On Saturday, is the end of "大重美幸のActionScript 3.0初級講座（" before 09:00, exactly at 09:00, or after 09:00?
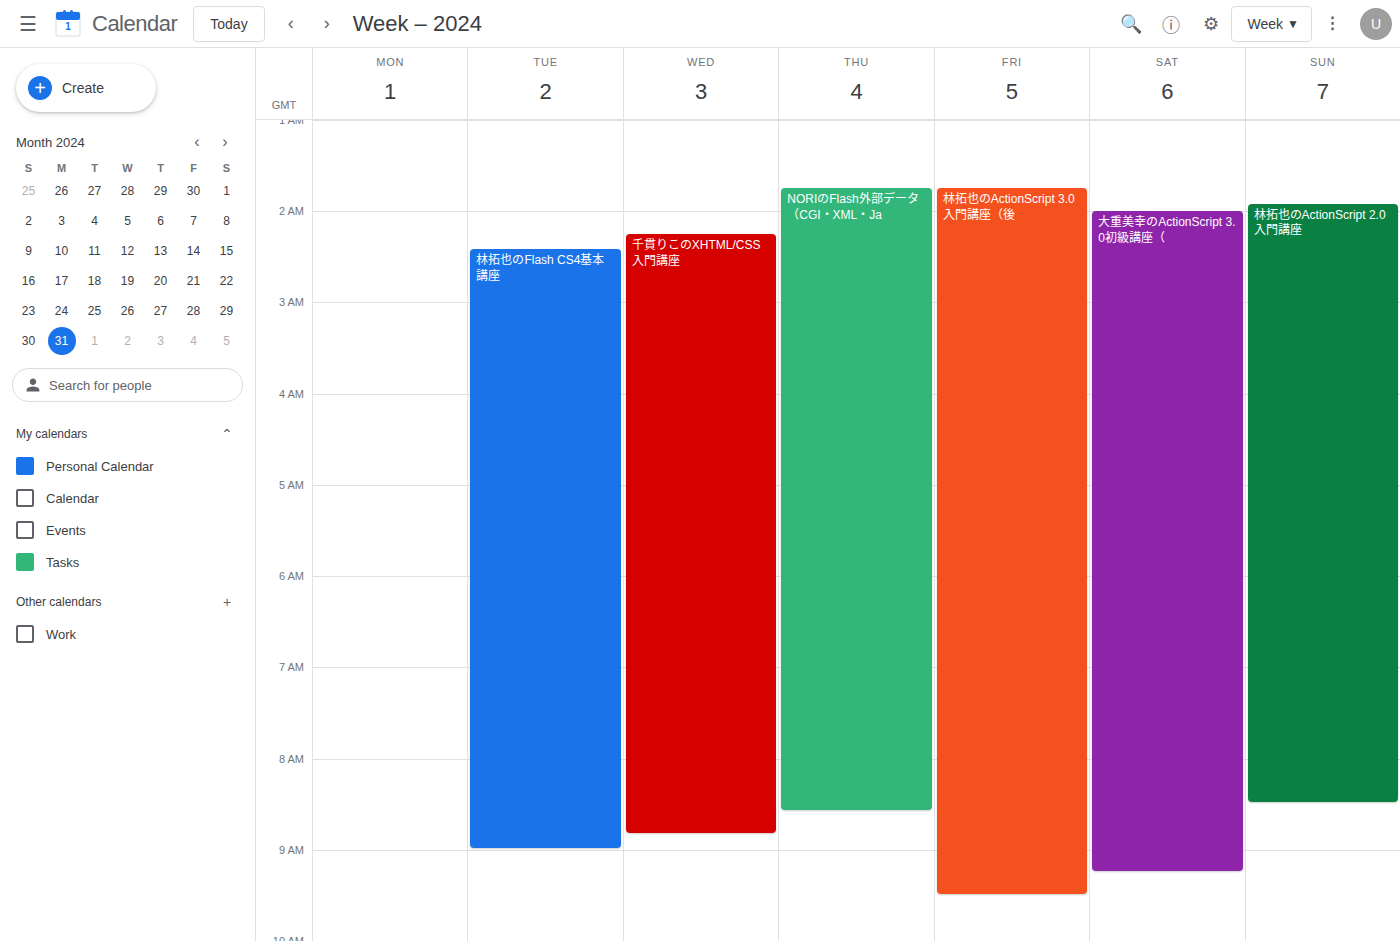
09:15 -- after 09:00, 15 minutes below the 09:00 line.